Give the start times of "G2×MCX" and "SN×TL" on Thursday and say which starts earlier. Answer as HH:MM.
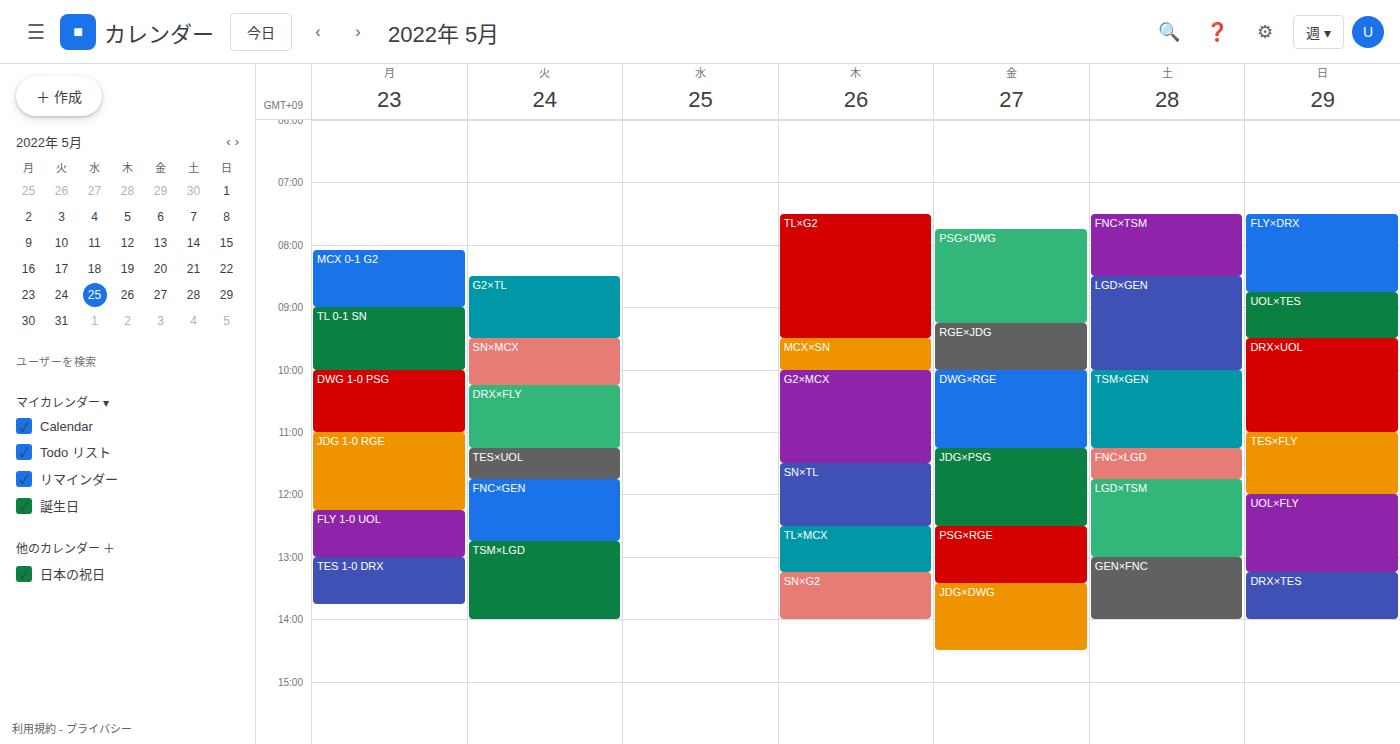
"G2×MCX" 10:00; "SN×TL" 11:30.